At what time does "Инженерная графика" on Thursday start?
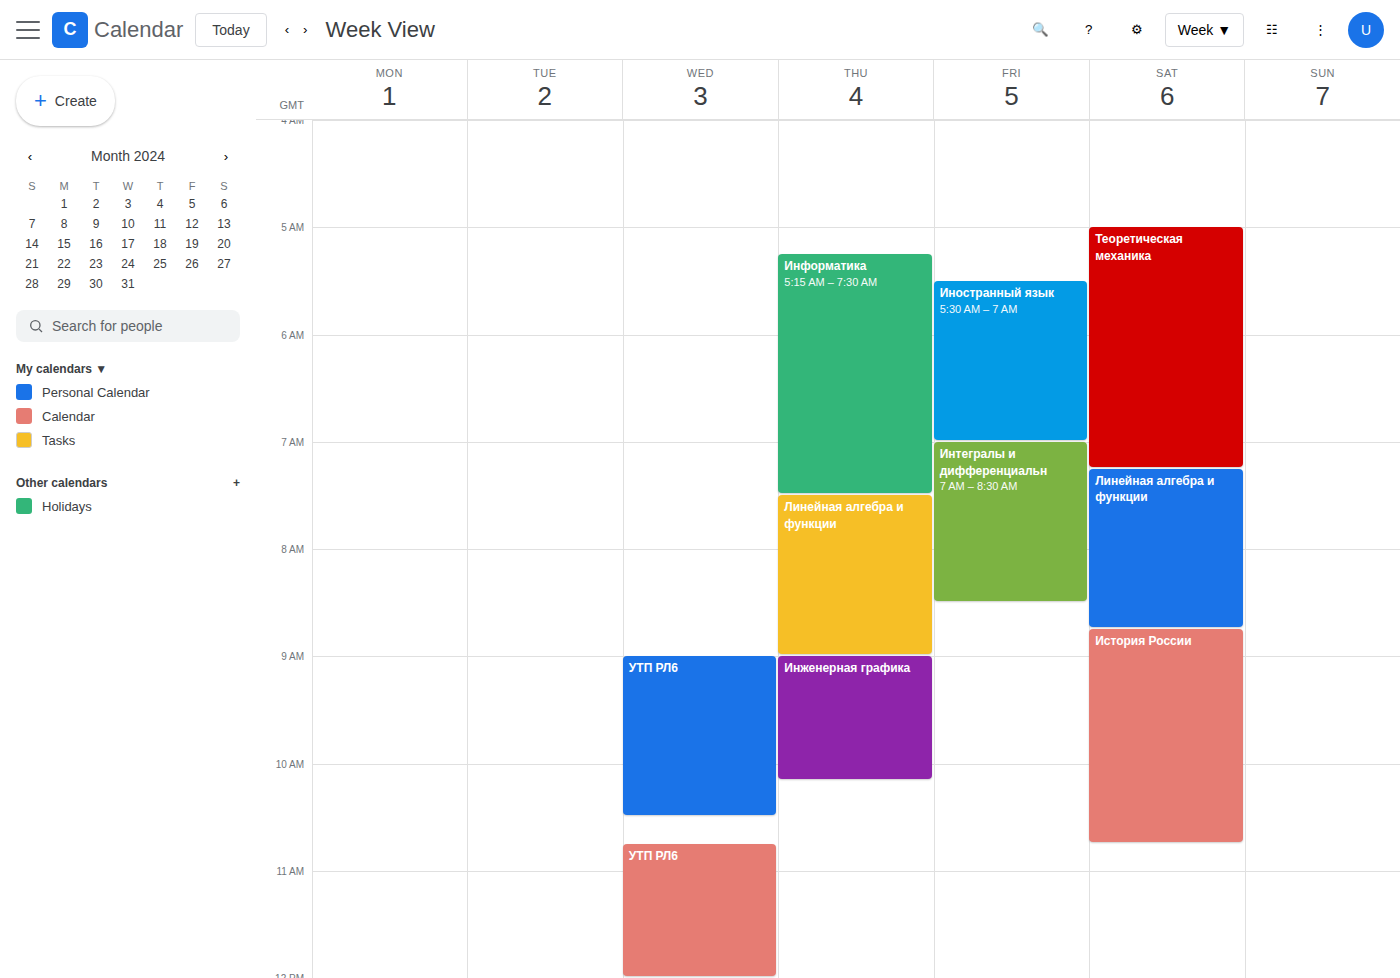
9:00 AM